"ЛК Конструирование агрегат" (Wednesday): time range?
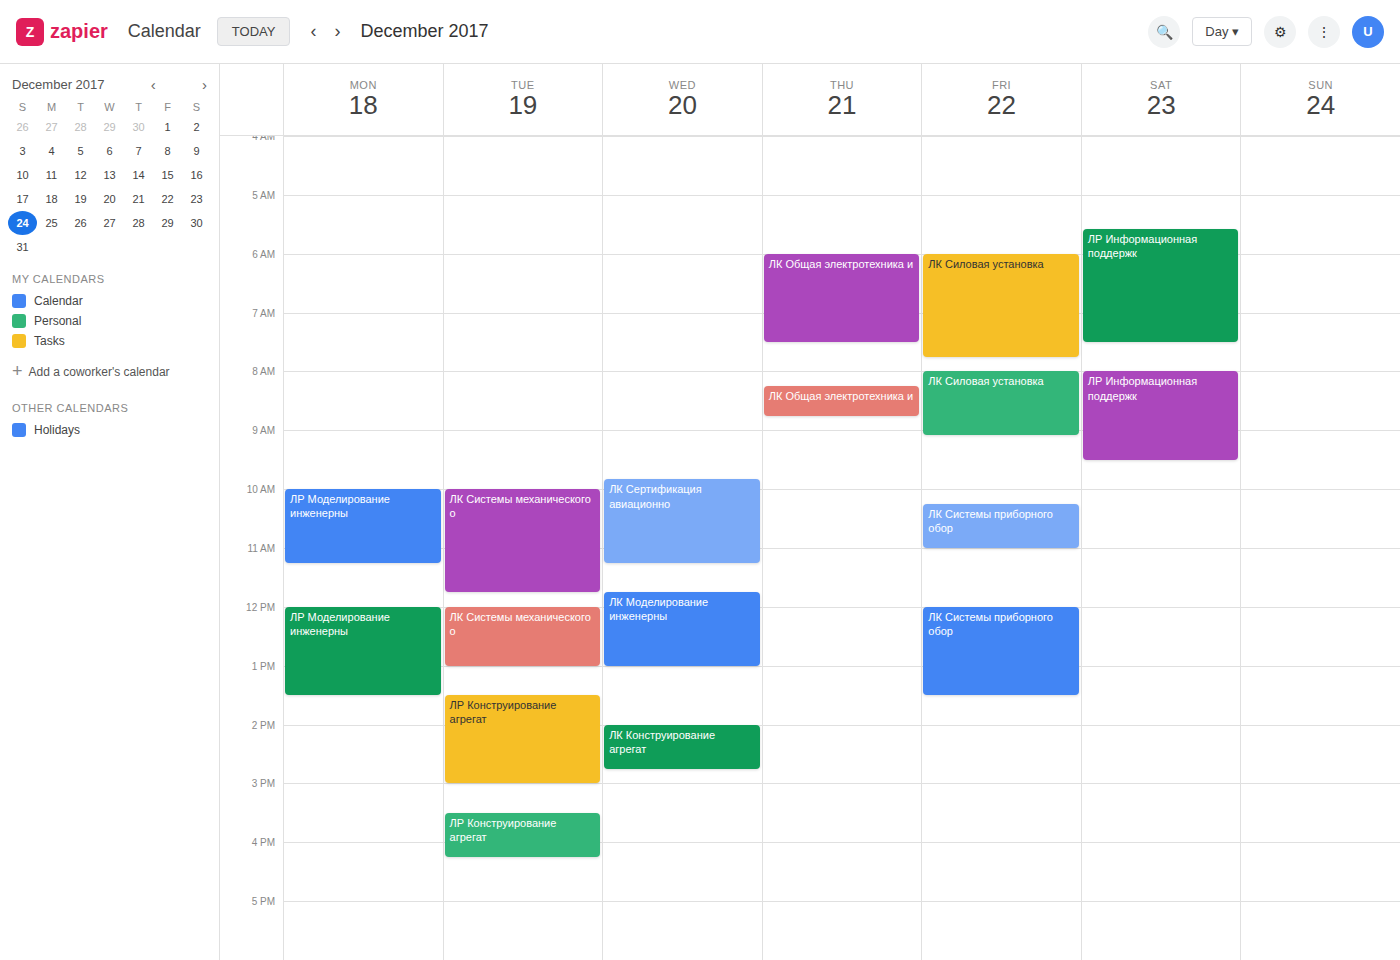
2:00 PM to 2:45 PM